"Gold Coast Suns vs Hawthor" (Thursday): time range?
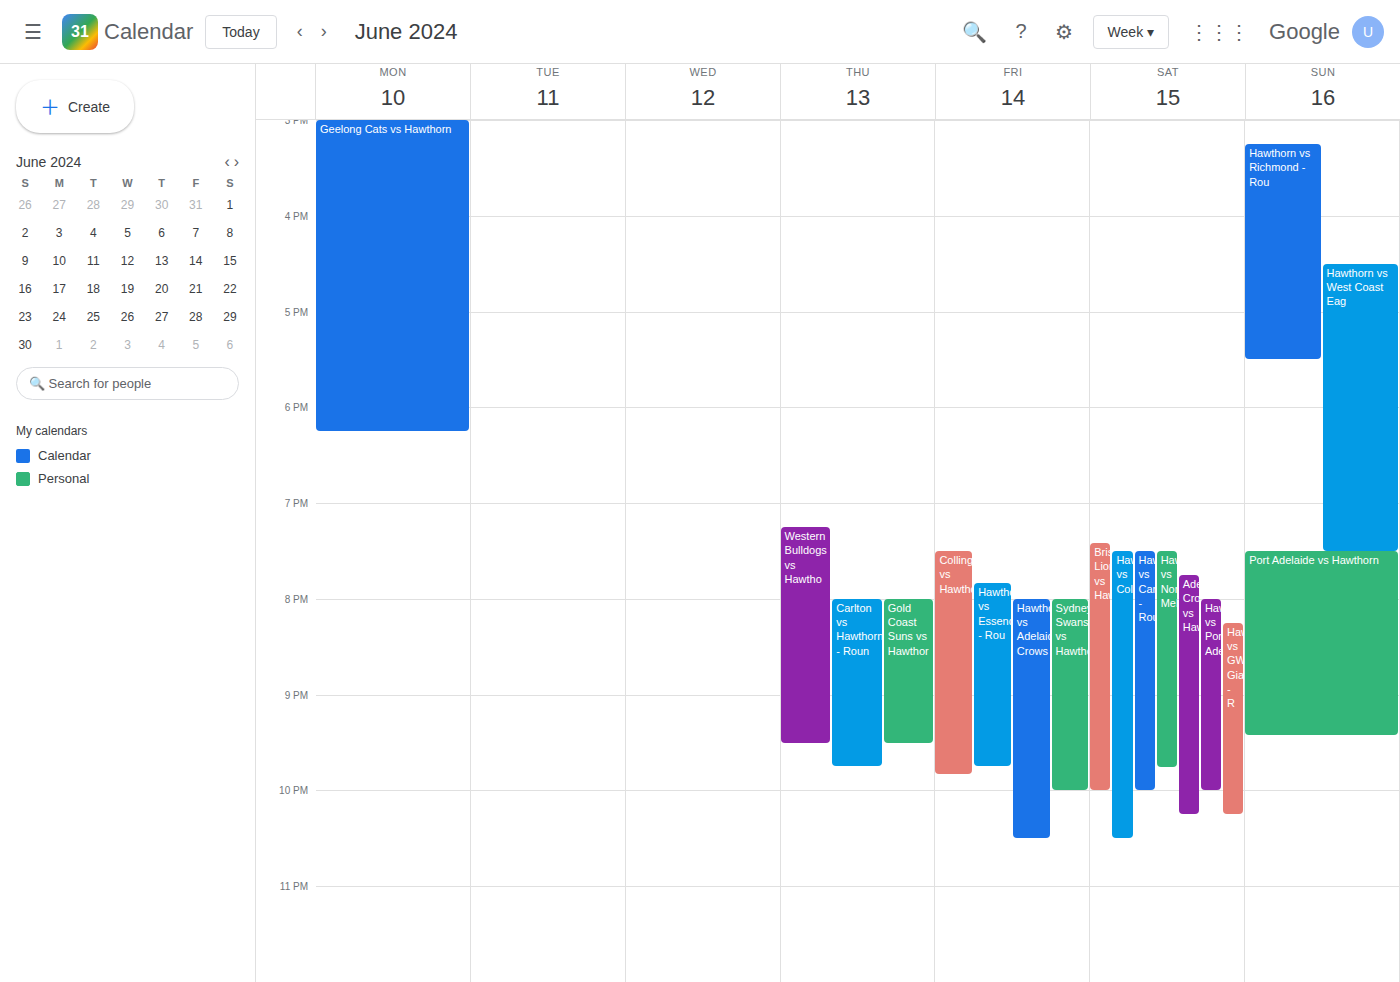
8:00 PM to 9:30 PM